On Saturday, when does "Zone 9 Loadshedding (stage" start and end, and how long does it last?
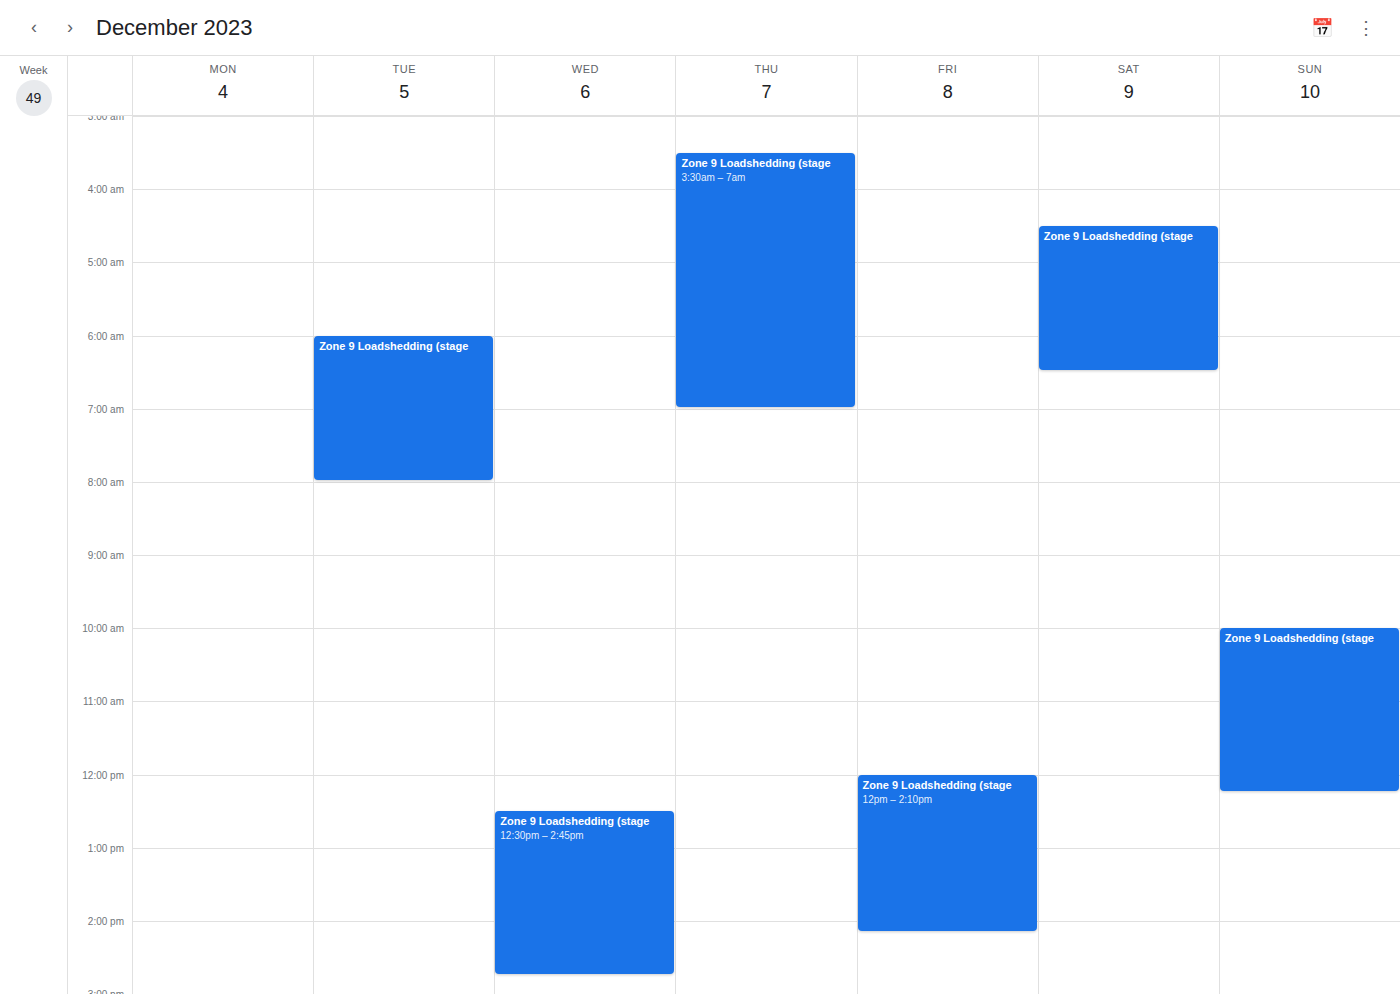
4:30 AM to 6:30 AM, 2 hours